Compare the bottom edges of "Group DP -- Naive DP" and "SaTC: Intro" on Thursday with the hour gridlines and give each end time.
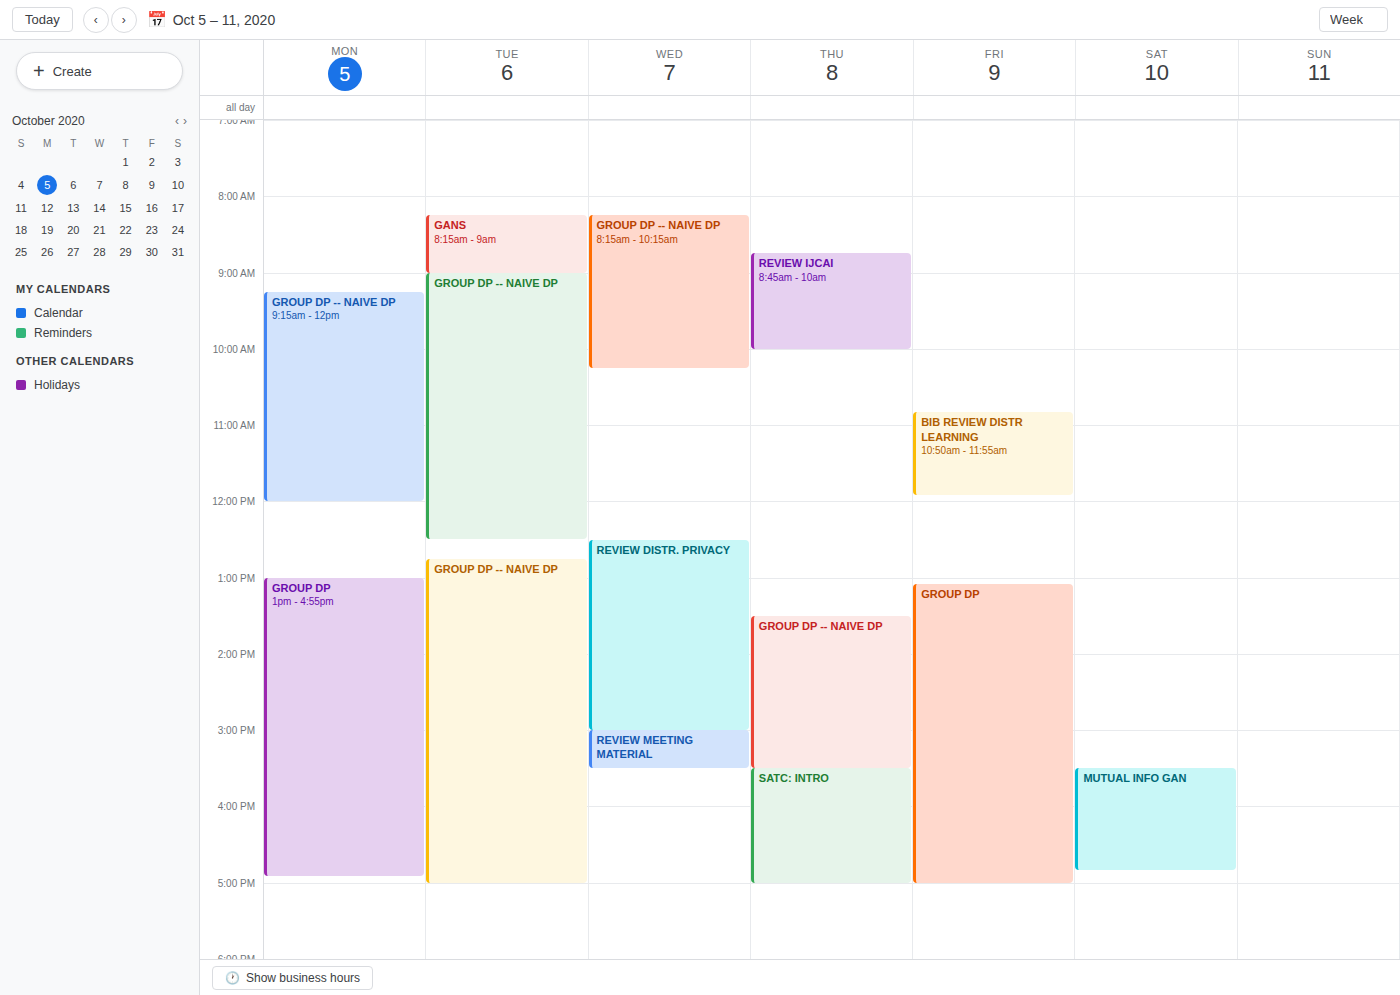
"Group DP -- Naive DP": 3:30 PM, halfway between the 3 PM and 4 PM lines. "SaTC: Intro": 5:00 PM, exactly on the 5 PM line.